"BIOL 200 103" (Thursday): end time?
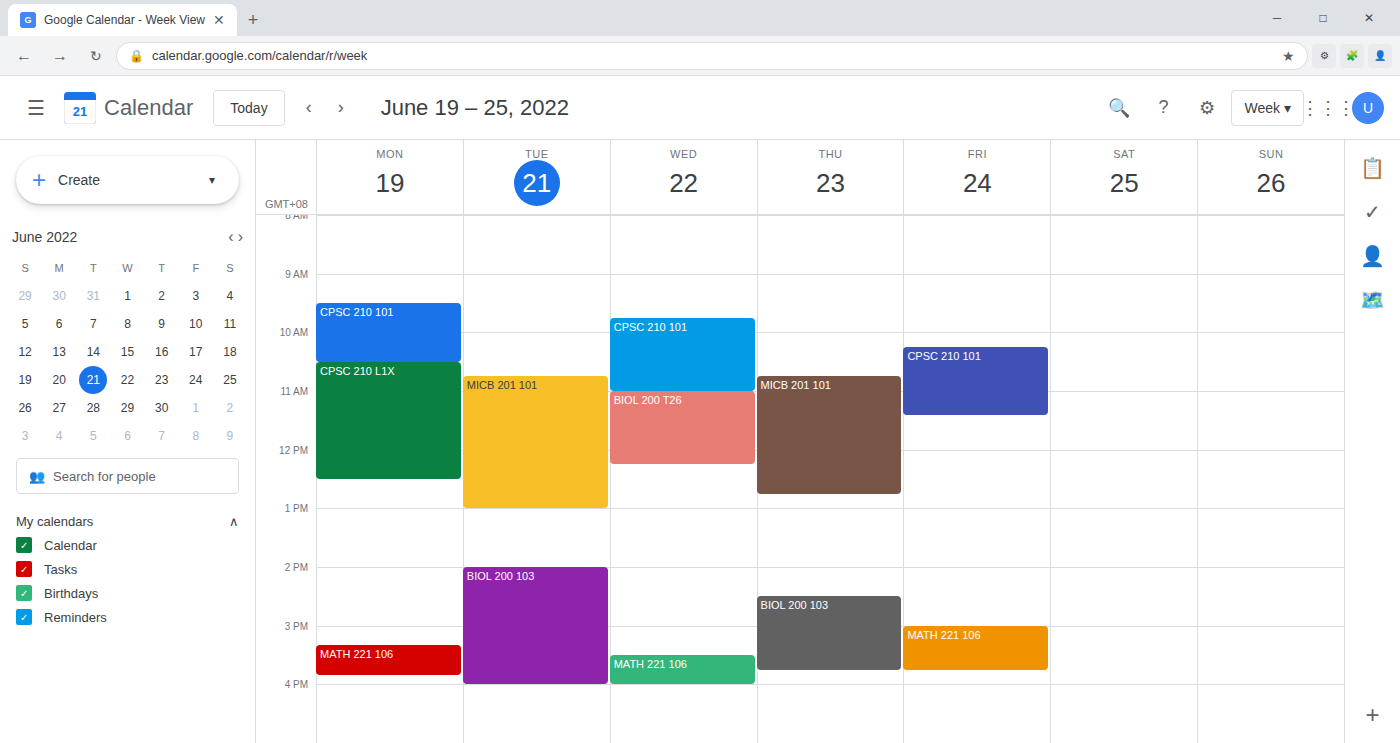
15:45